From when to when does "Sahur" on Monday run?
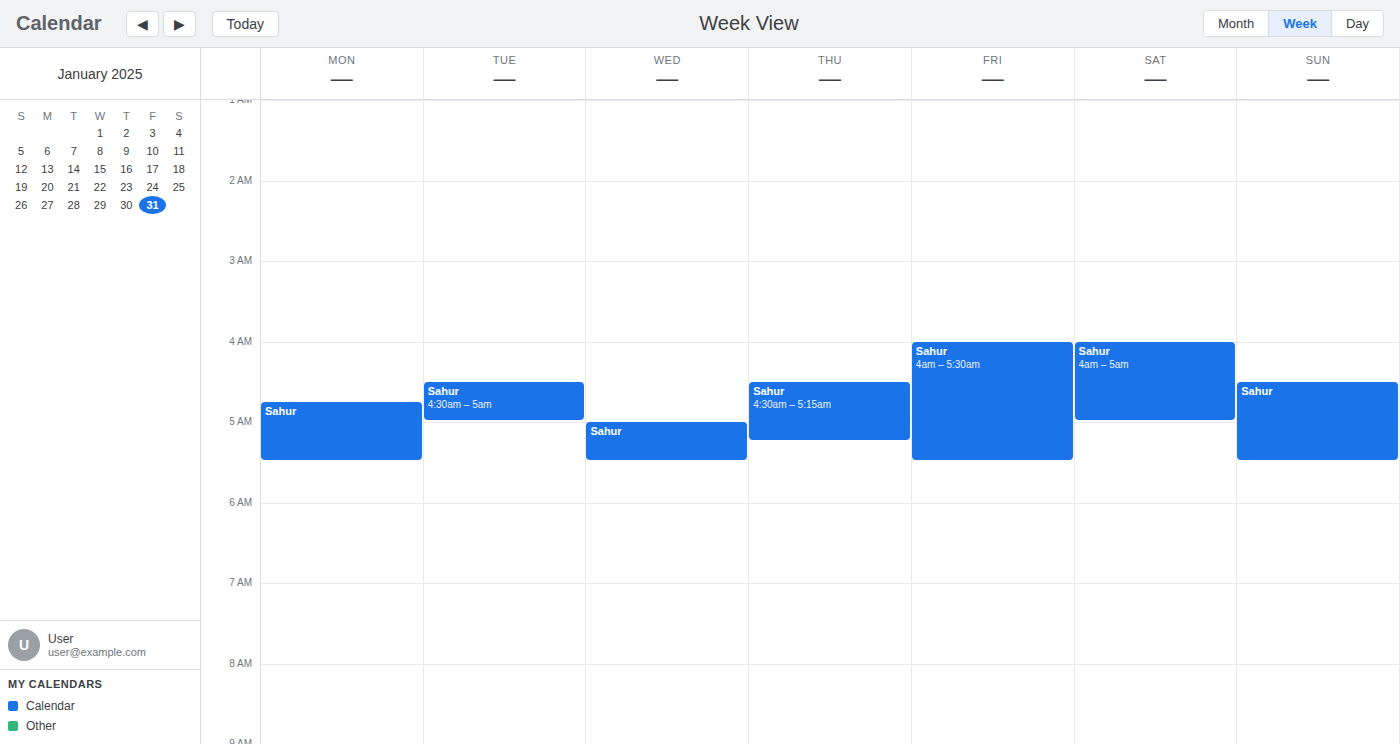
4:45 AM to 5:30 AM